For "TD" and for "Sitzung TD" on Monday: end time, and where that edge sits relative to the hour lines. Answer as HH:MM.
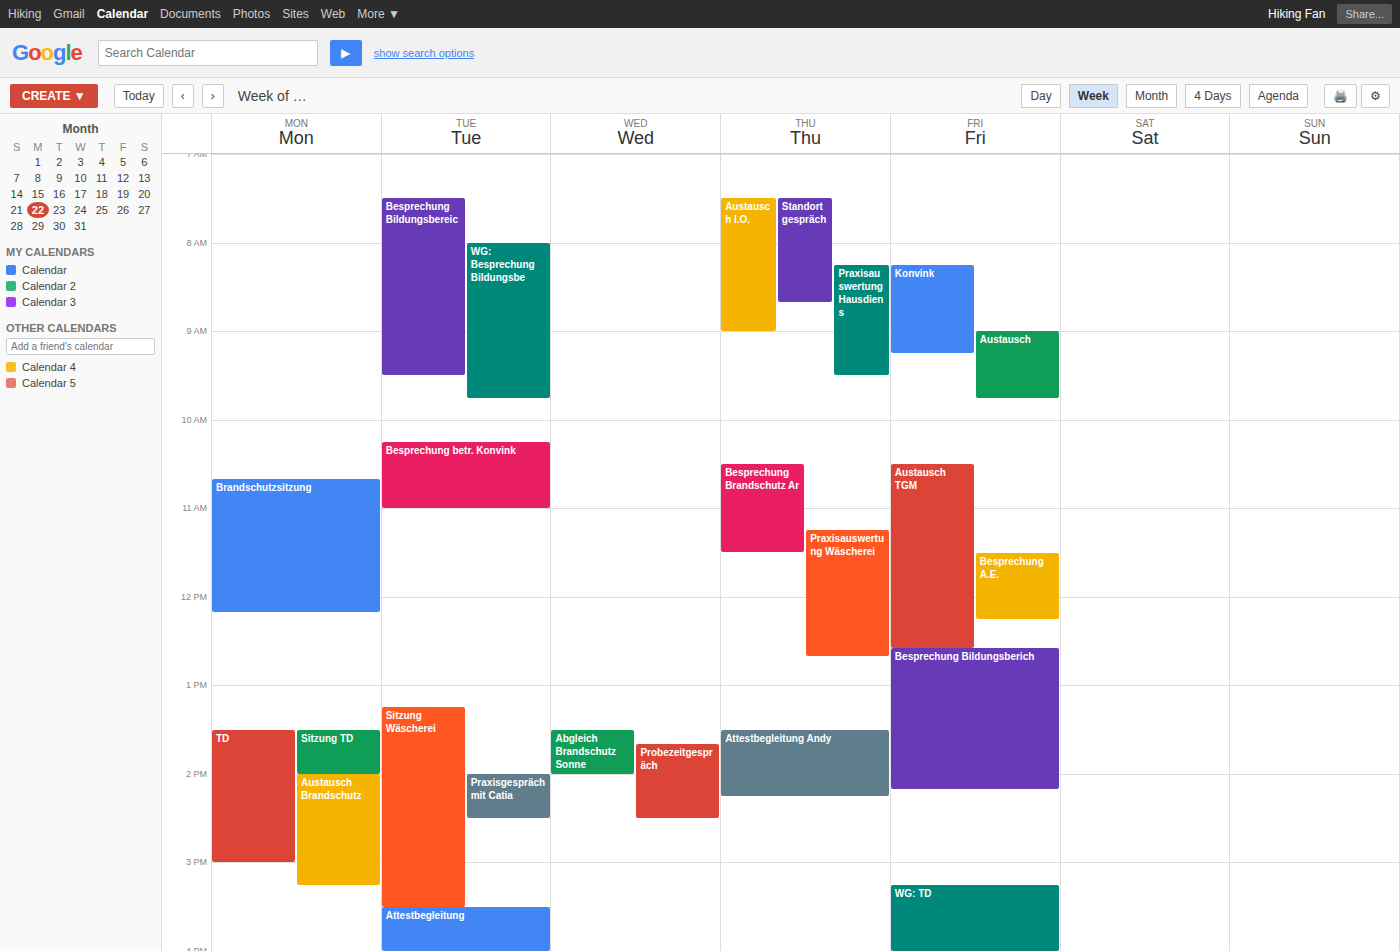
"TD": 15:00, exactly on the 15:00 line. "Sitzung TD": 14:00, exactly on the 14:00 line.